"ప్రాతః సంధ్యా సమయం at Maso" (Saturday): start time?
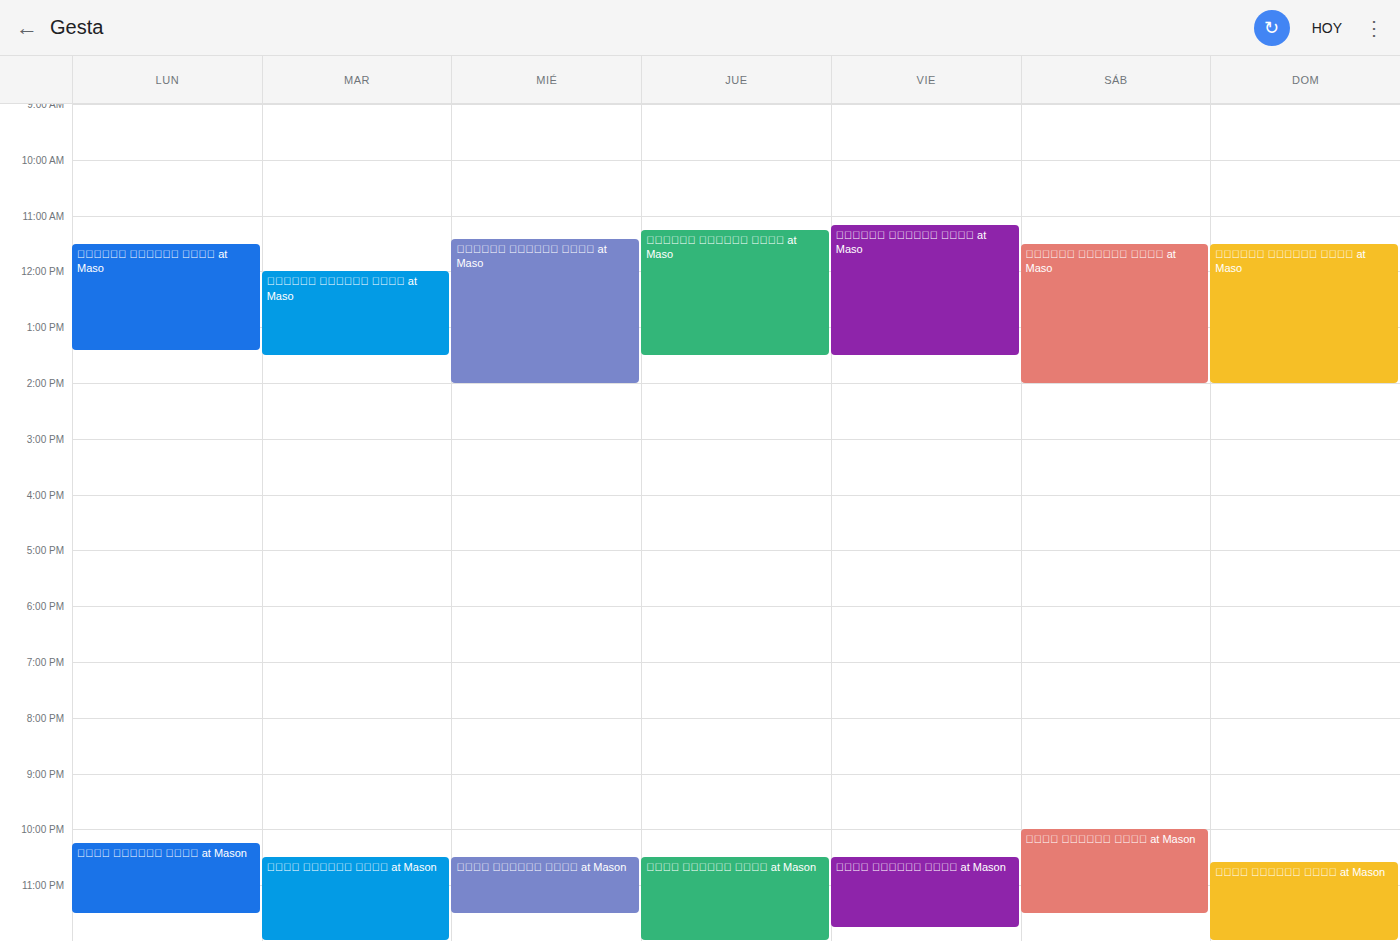
11:30 AM